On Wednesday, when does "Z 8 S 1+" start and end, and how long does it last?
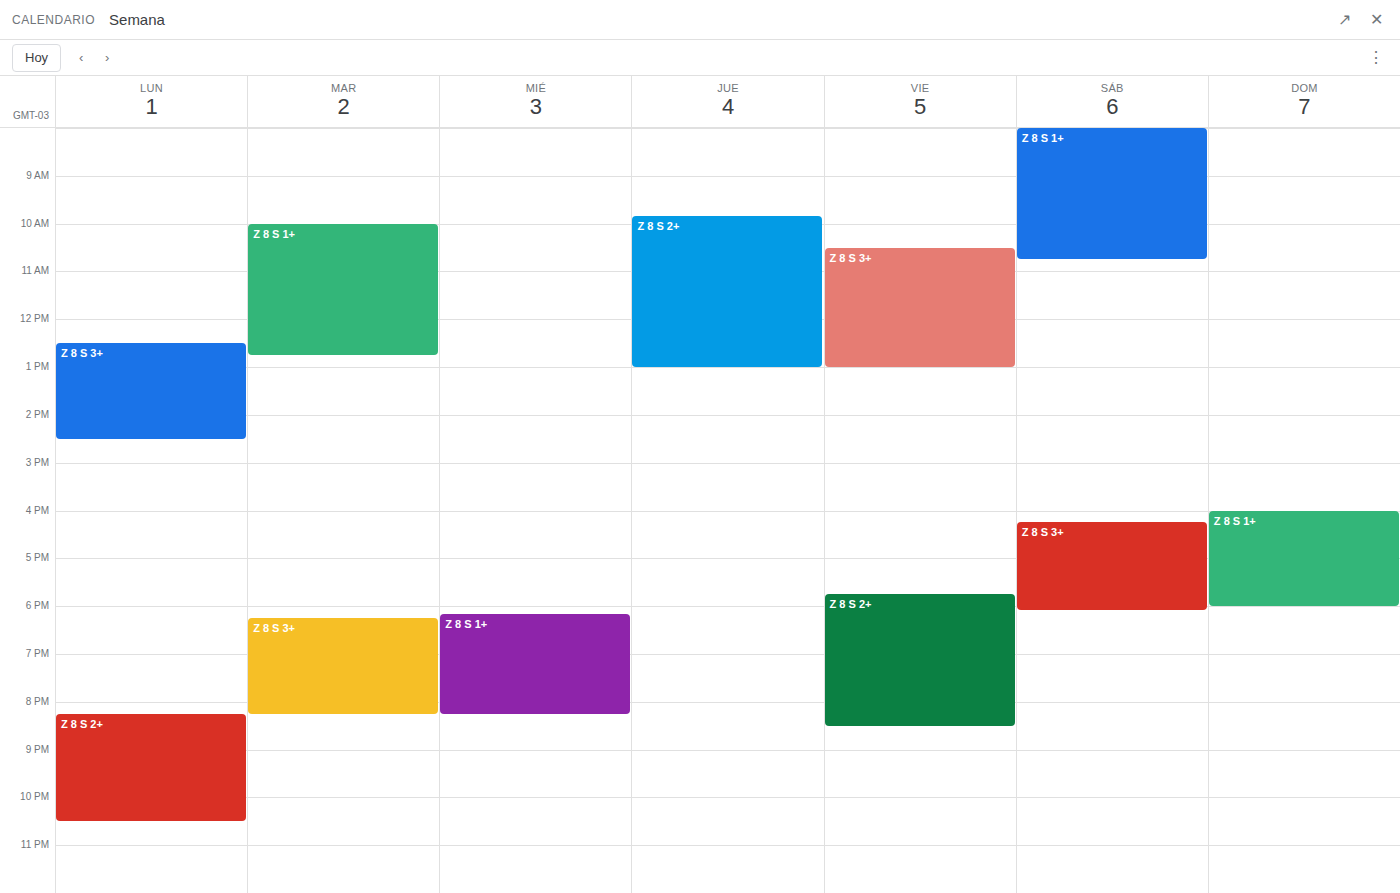
6:10 PM to 8:15 PM, 2 hours 5 minutes